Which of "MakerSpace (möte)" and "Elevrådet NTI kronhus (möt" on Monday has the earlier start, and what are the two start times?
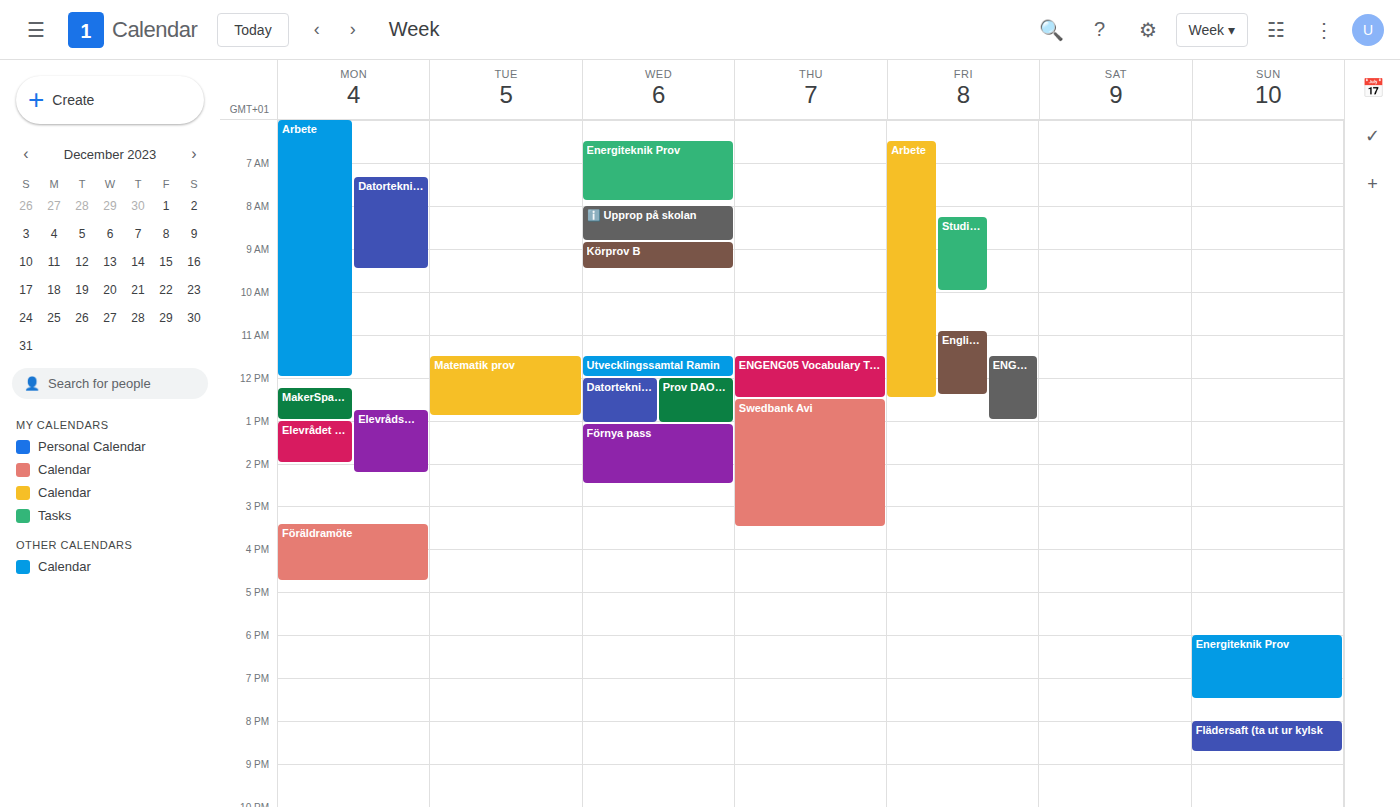
"MakerSpace (möte)" 12:15 PM; "Elevrådet NTI kronhus (möt" 1:00 PM.